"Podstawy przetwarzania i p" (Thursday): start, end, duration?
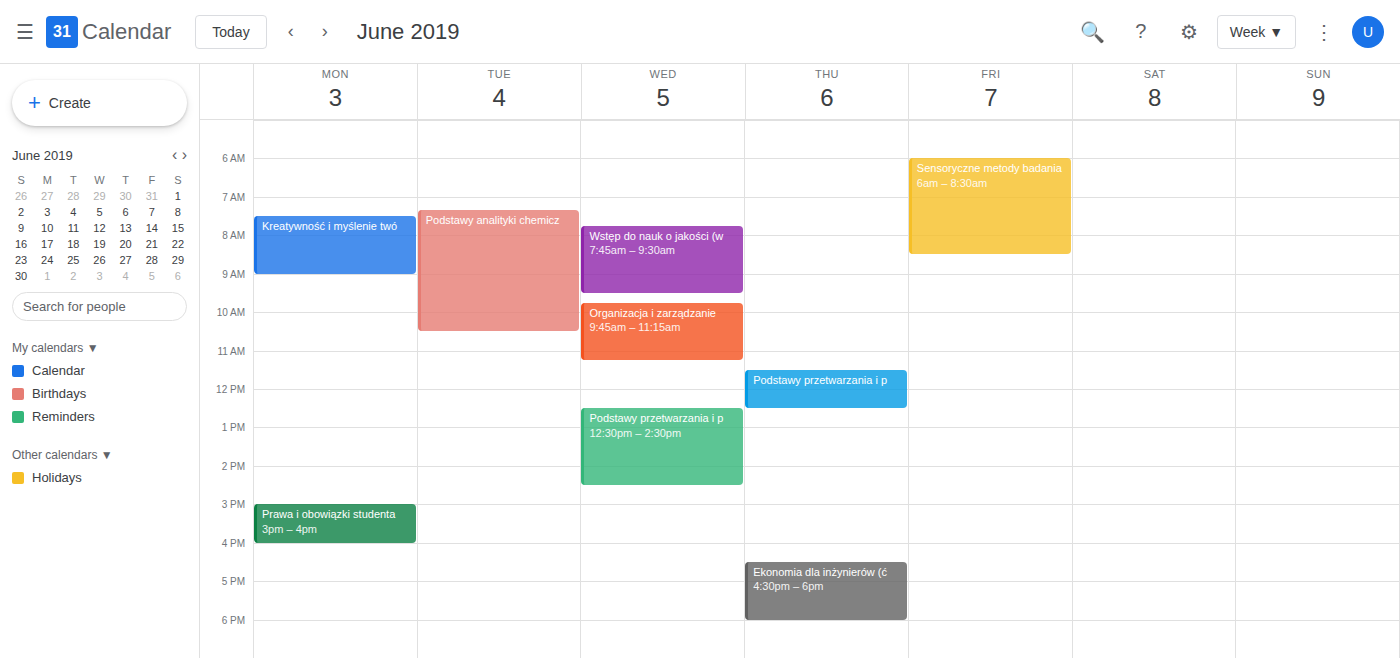
11:30 AM to 12:30 PM, 1 hour